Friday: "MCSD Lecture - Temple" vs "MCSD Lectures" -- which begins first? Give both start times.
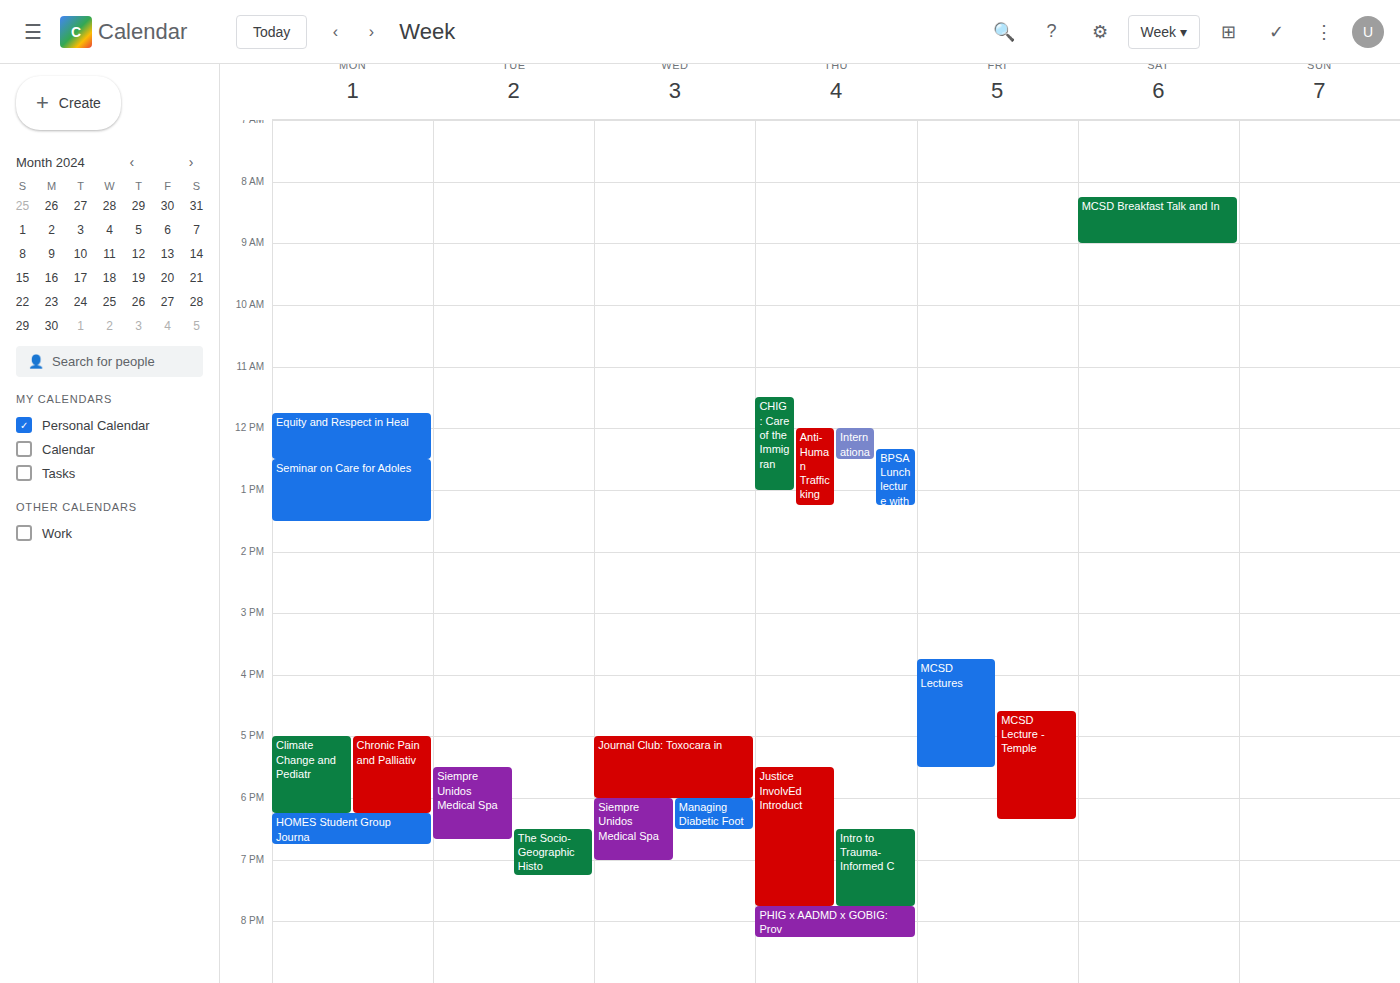
"MCSD Lectures" 3:45 PM; "MCSD Lecture - Temple" 4:35 PM.